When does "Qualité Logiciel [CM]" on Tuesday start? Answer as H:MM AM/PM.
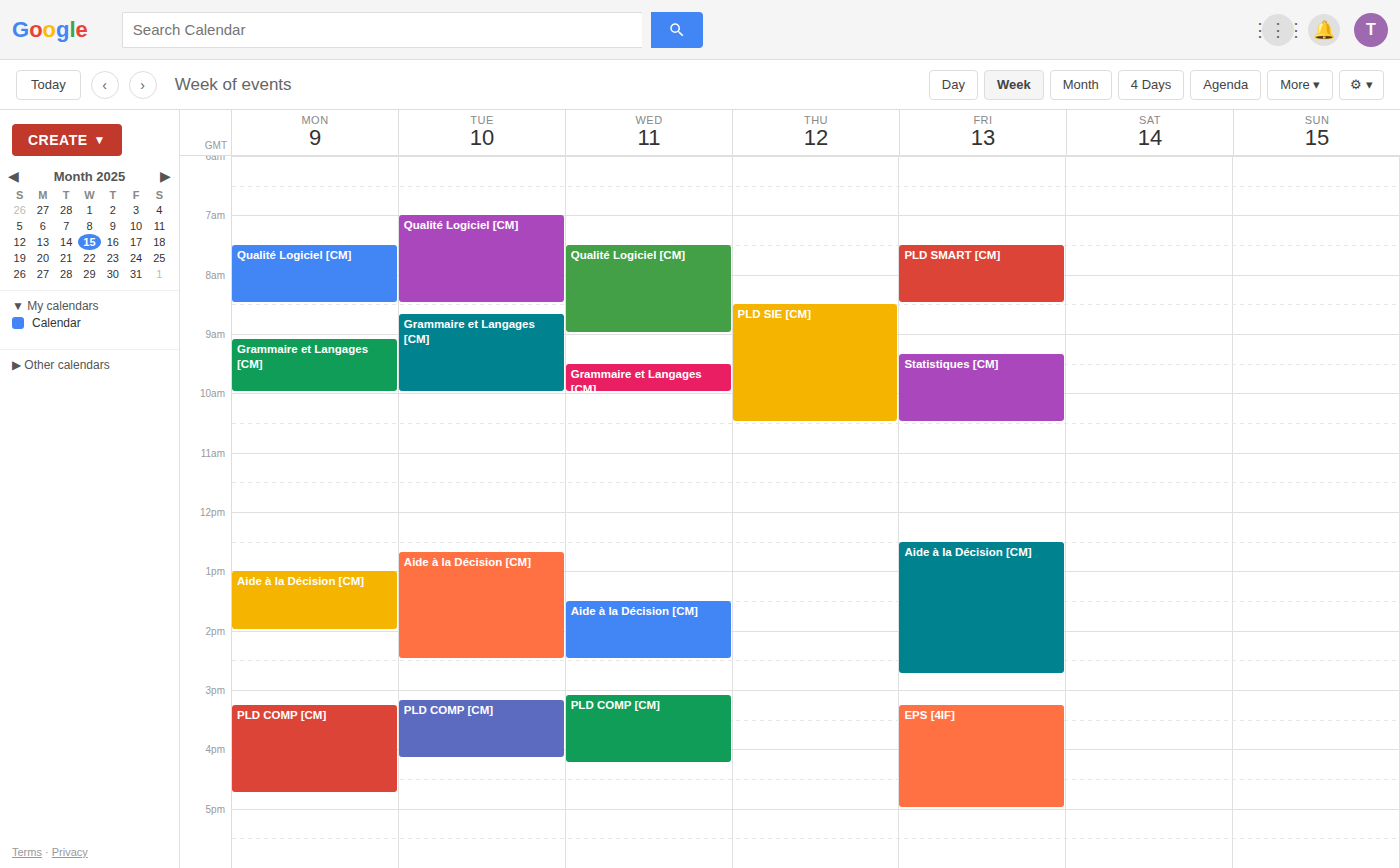
7:00 AM